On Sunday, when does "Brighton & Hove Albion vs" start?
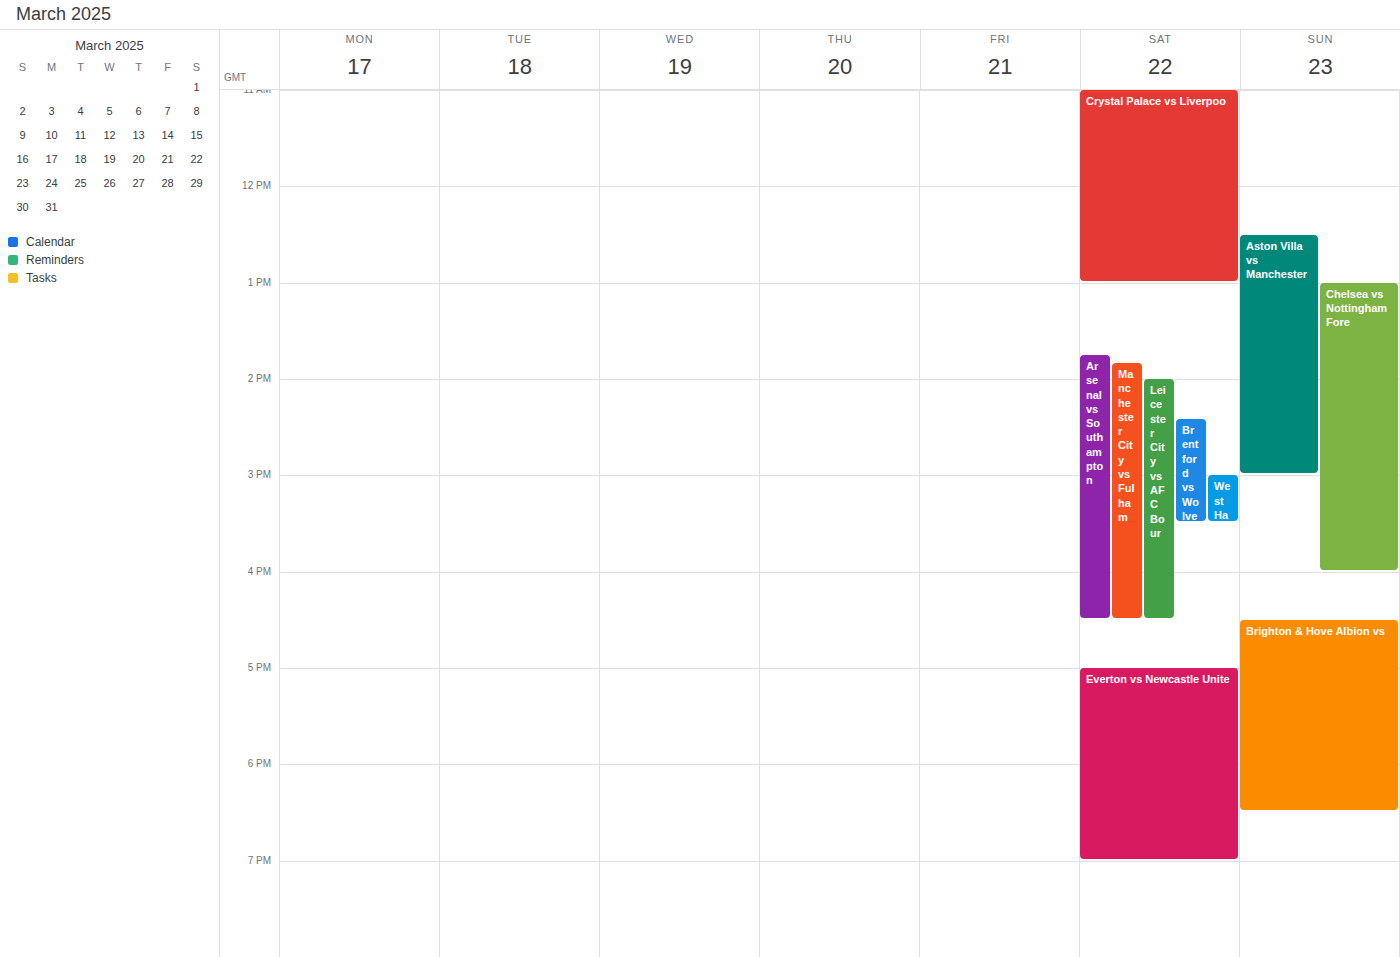
16:30